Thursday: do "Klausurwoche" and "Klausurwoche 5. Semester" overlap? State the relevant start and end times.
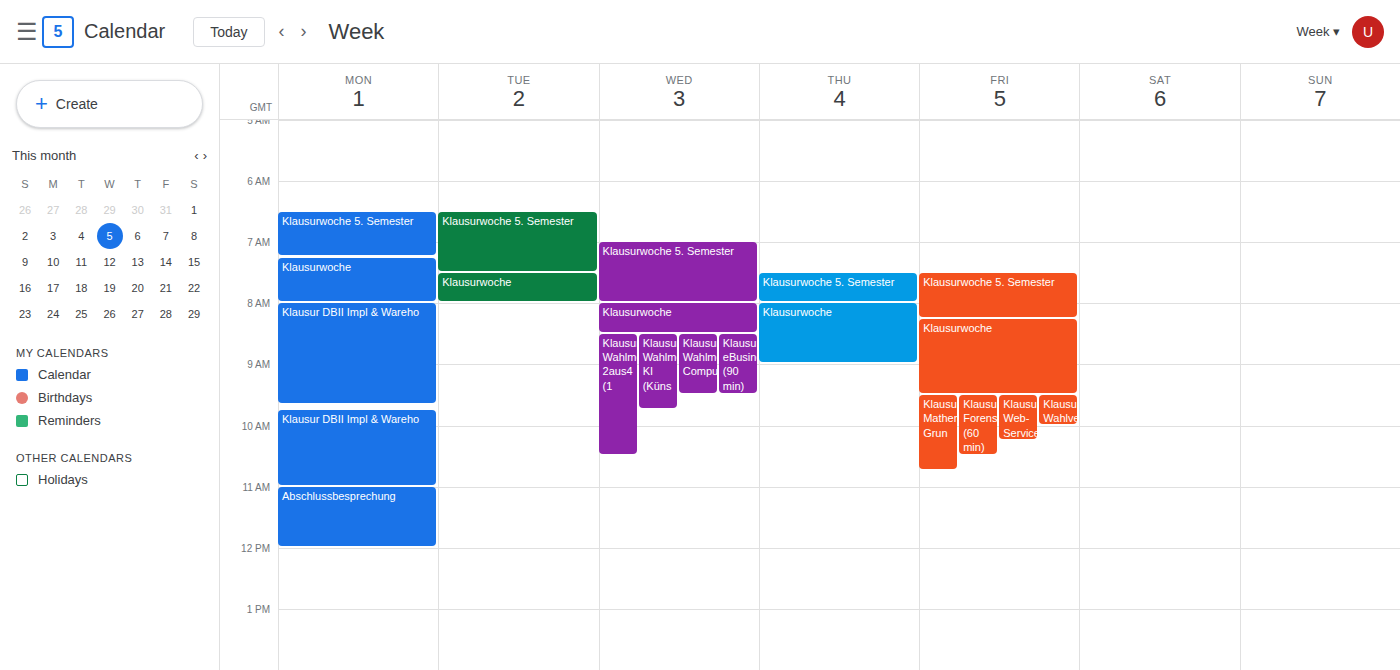
"Klausurwoche 5. Semester" ends at 8:00 AM, exactly when "Klausurwoche" starts -- they touch but do not overlap.